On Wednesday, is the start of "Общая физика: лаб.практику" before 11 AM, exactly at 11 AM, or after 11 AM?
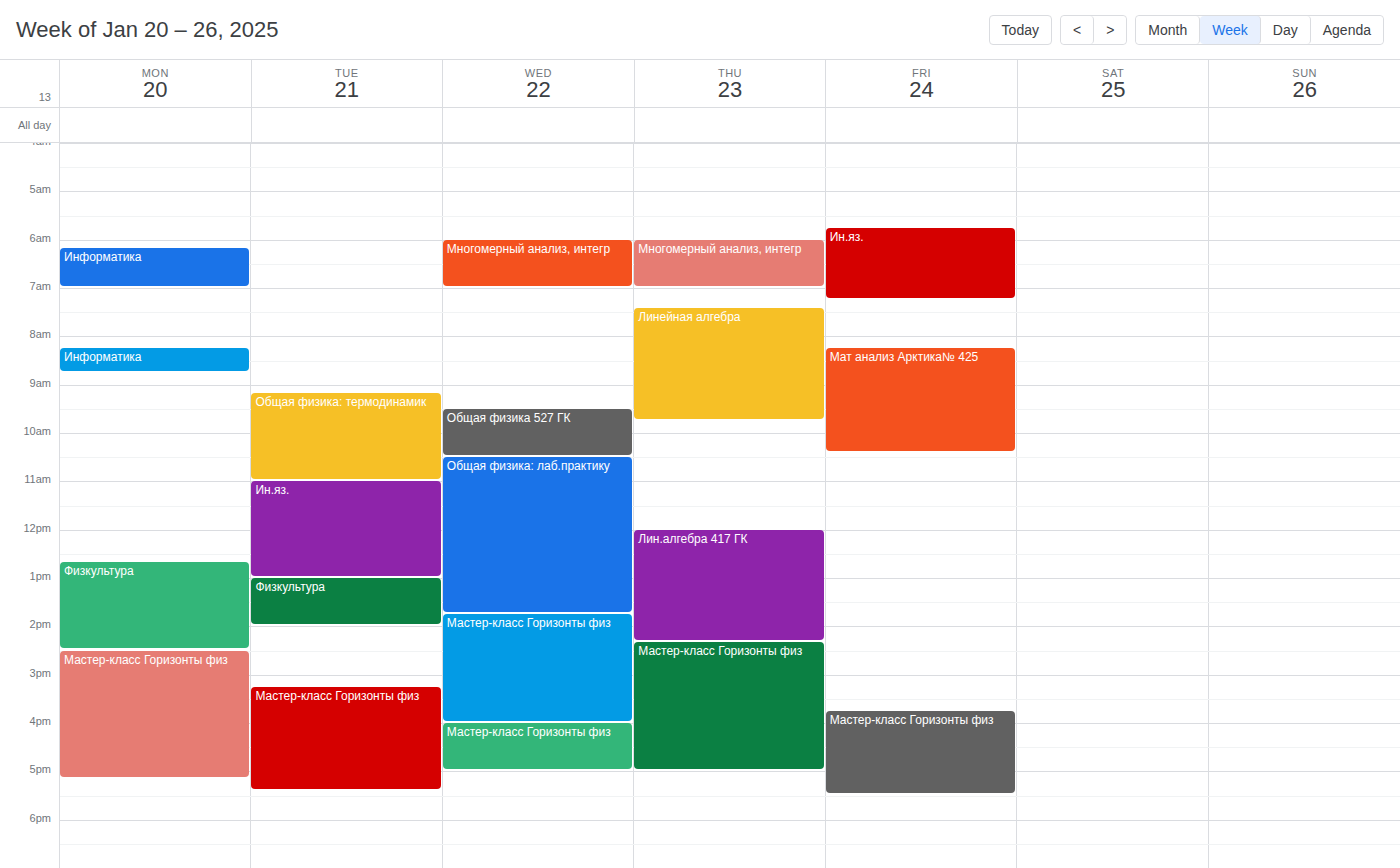
10:30 AM -- before 11 AM, 30 minutes above the 11 AM line.